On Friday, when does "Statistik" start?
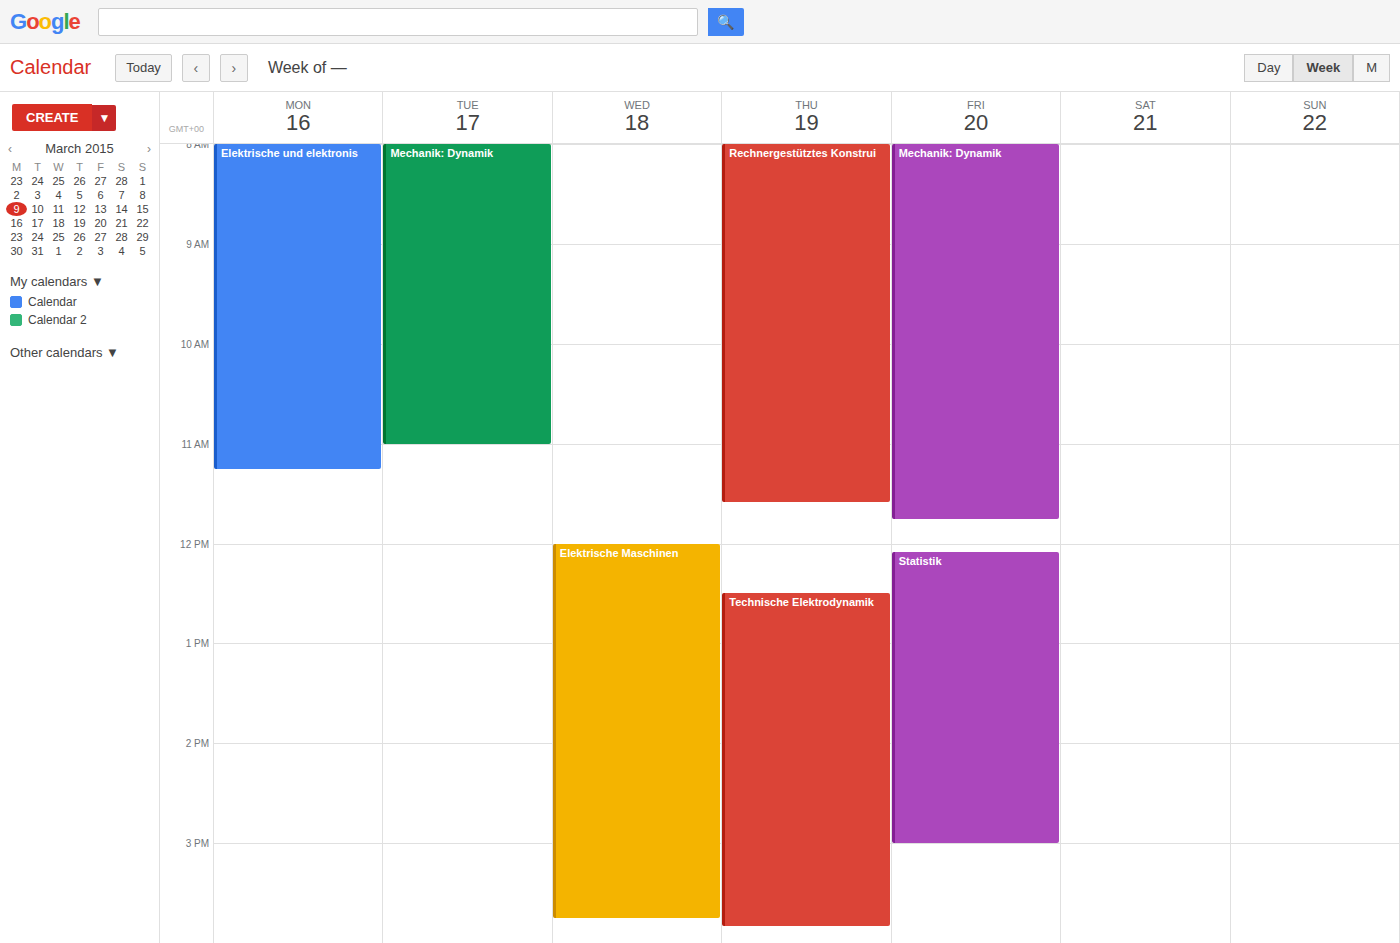
12:05 PM